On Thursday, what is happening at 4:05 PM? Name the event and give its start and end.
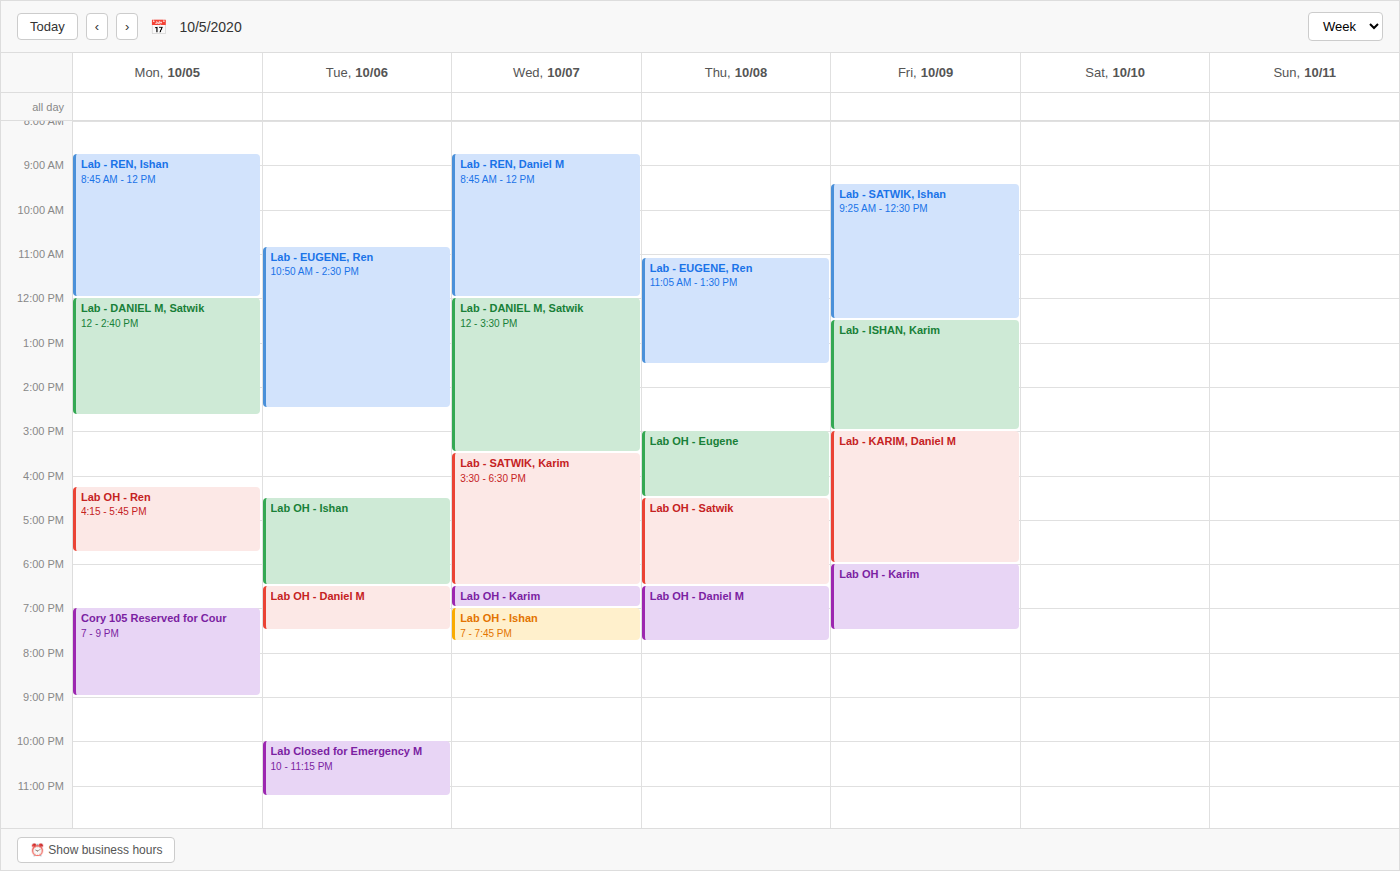
"Lab OH - Eugene", 3:00 PM to 4:30 PM